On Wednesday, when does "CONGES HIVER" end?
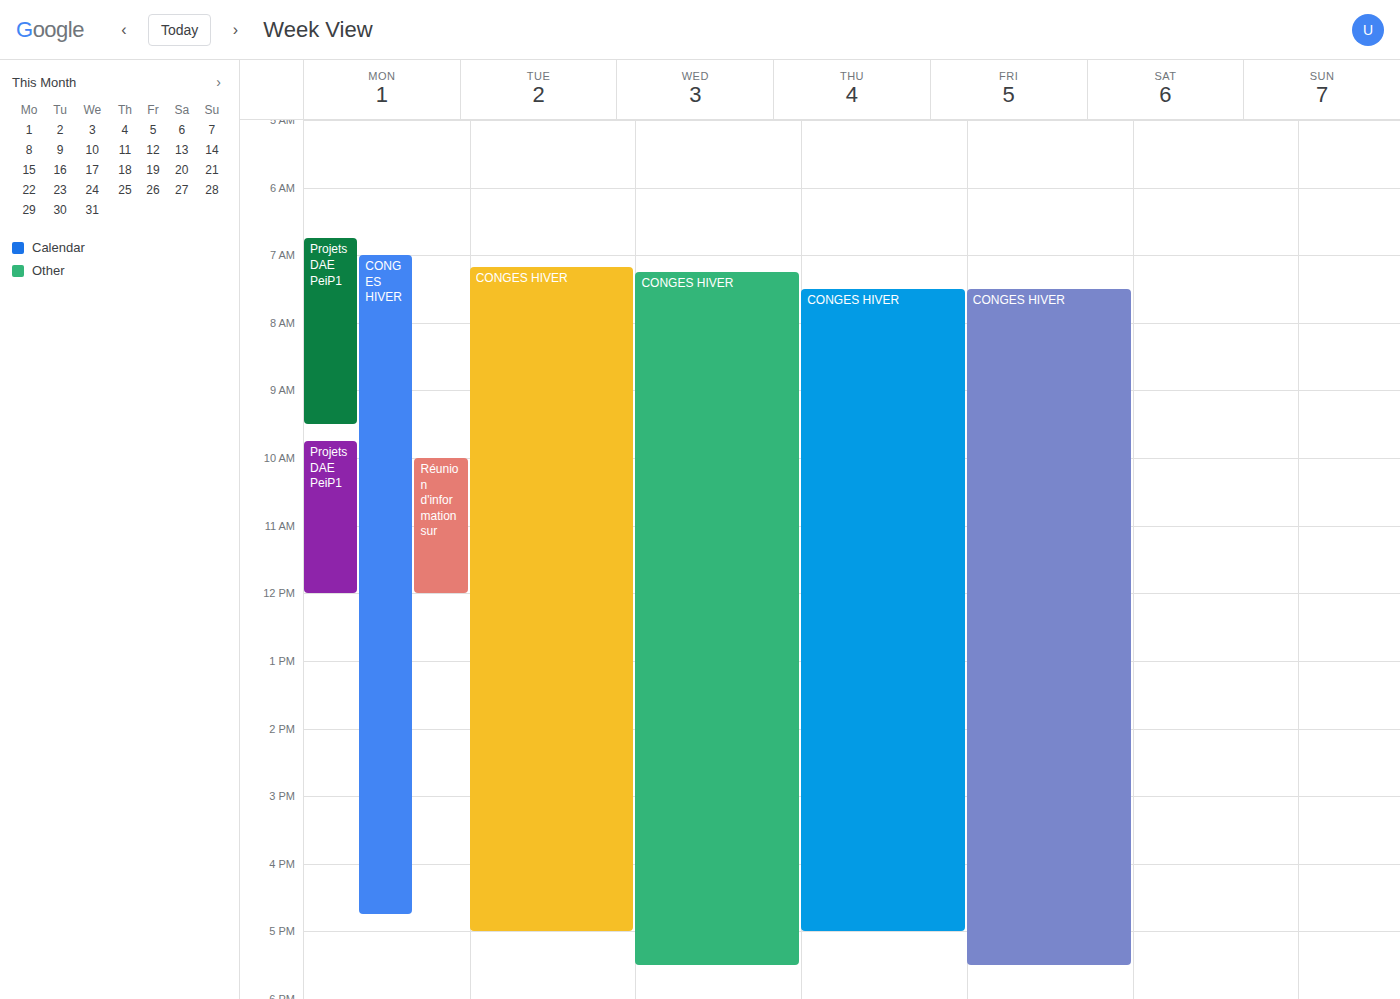
5:30 PM